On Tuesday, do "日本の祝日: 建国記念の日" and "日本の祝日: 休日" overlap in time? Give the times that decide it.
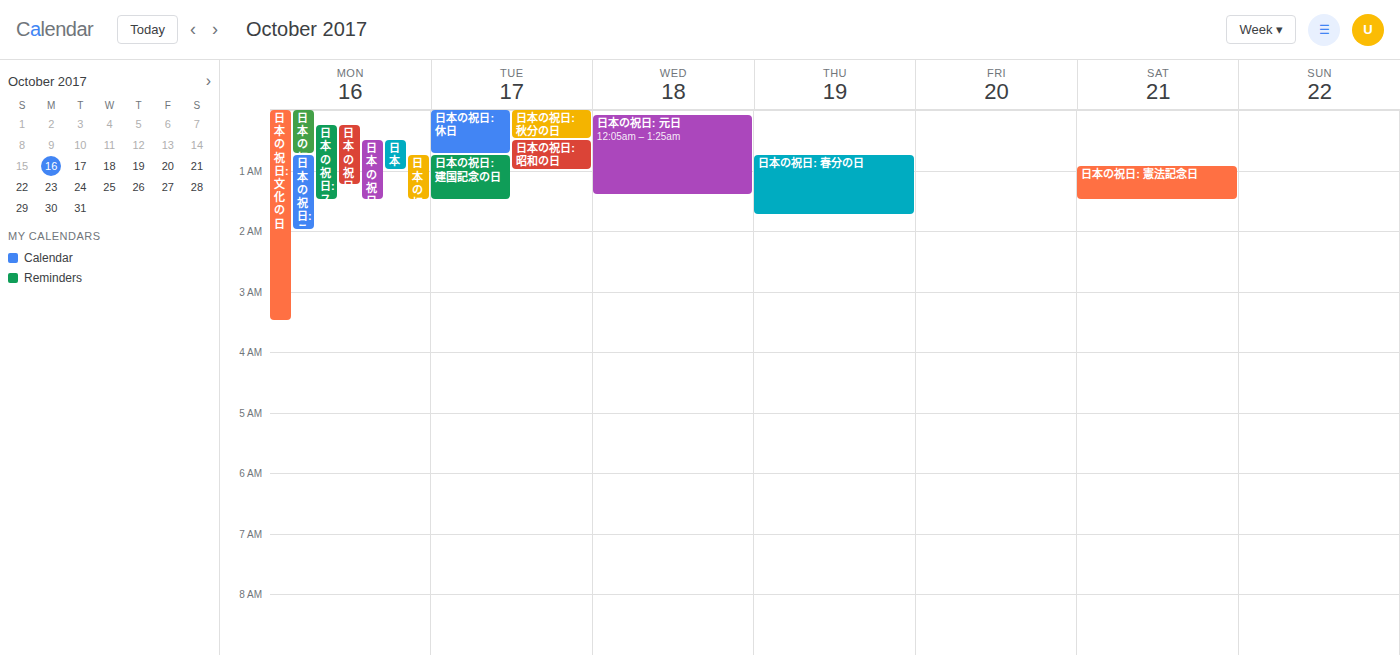
"日本の祝日: 休日" ends at 12:45 AM, exactly when "日本の祝日: 建国記念の日" starts -- they touch but do not overlap.